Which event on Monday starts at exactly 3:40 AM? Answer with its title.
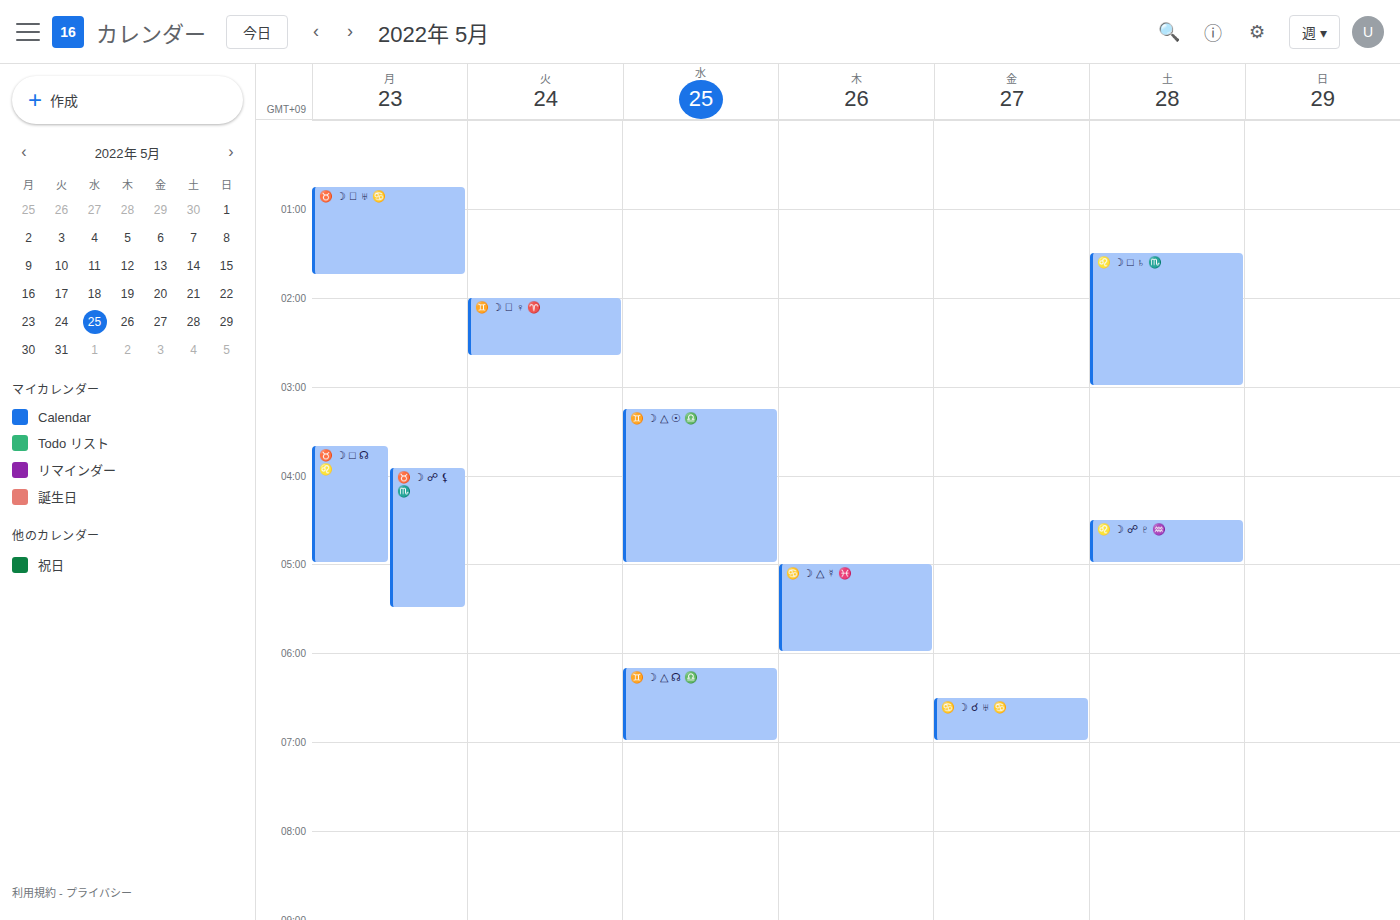
"♉️ ☽ □ ☊ ♌️"